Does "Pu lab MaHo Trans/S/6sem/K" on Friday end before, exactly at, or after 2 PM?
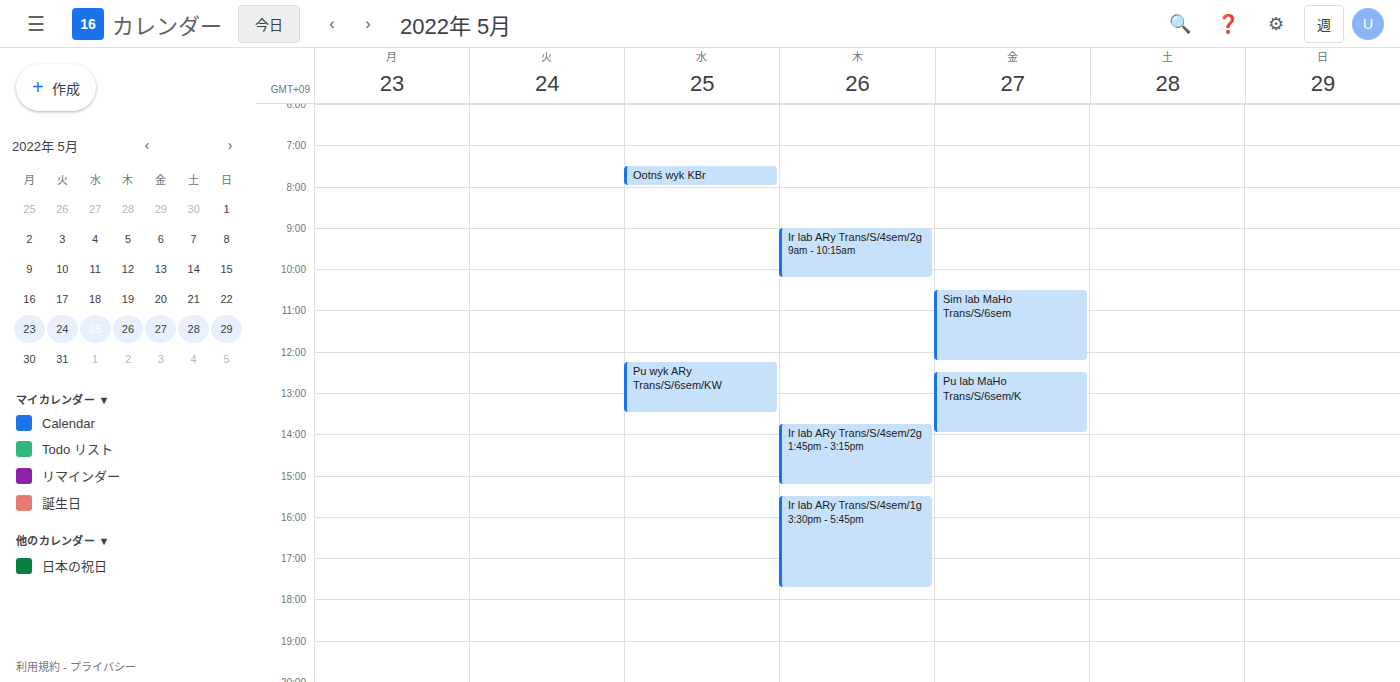
2:00 PM -- exactly at 2 PM, on the 2 PM line.